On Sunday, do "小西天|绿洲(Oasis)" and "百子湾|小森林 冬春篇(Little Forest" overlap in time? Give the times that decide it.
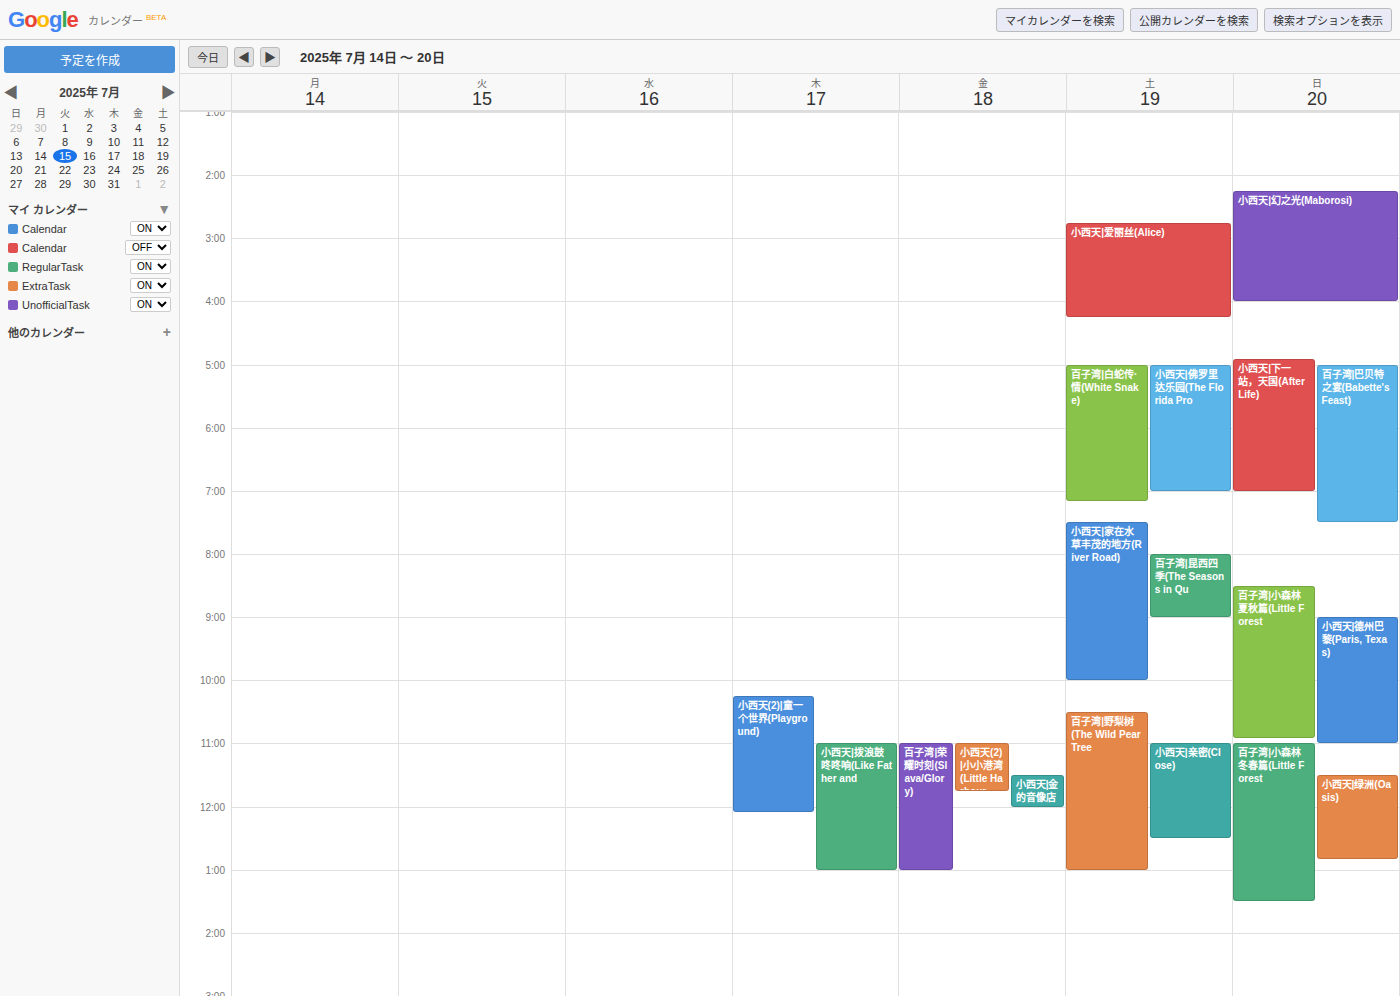
"小西天|绿洲(Oasis)" runs 11:30 AM to 12:50 PM, inside "百子湾|小森林 冬春篇(Little Forest" -- they overlap.